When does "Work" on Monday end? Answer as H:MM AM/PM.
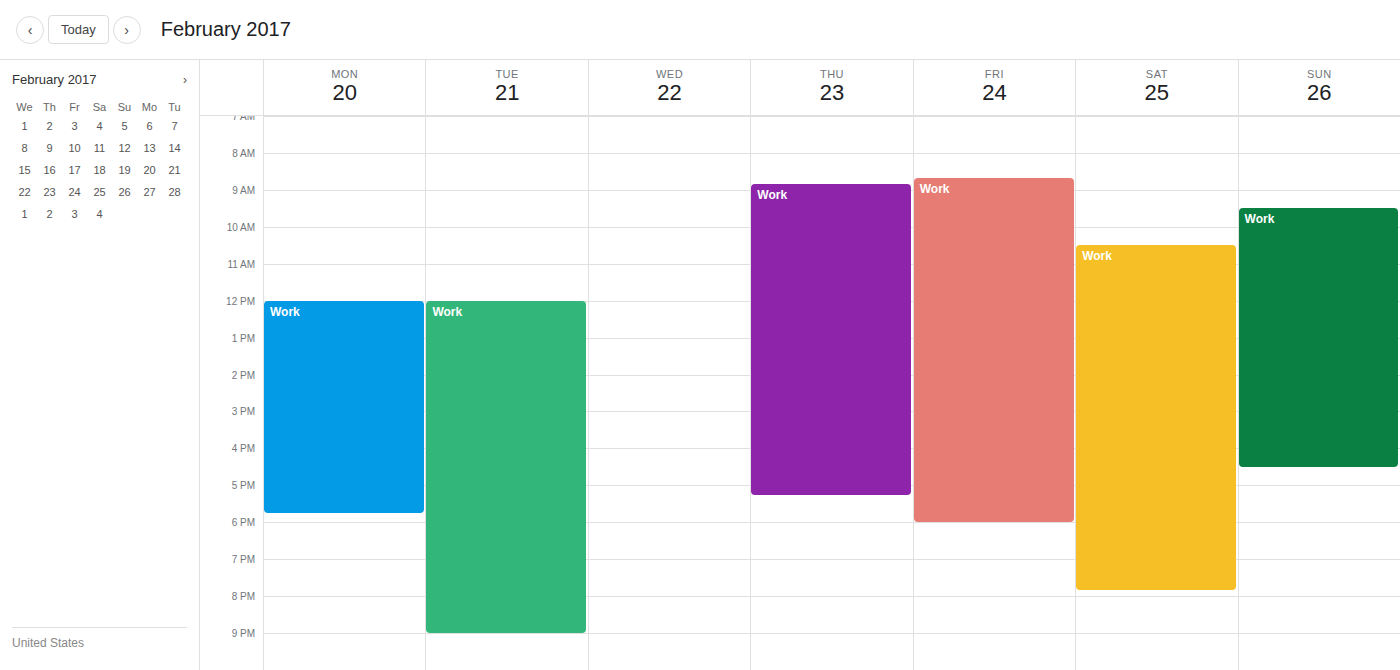
5:45 PM